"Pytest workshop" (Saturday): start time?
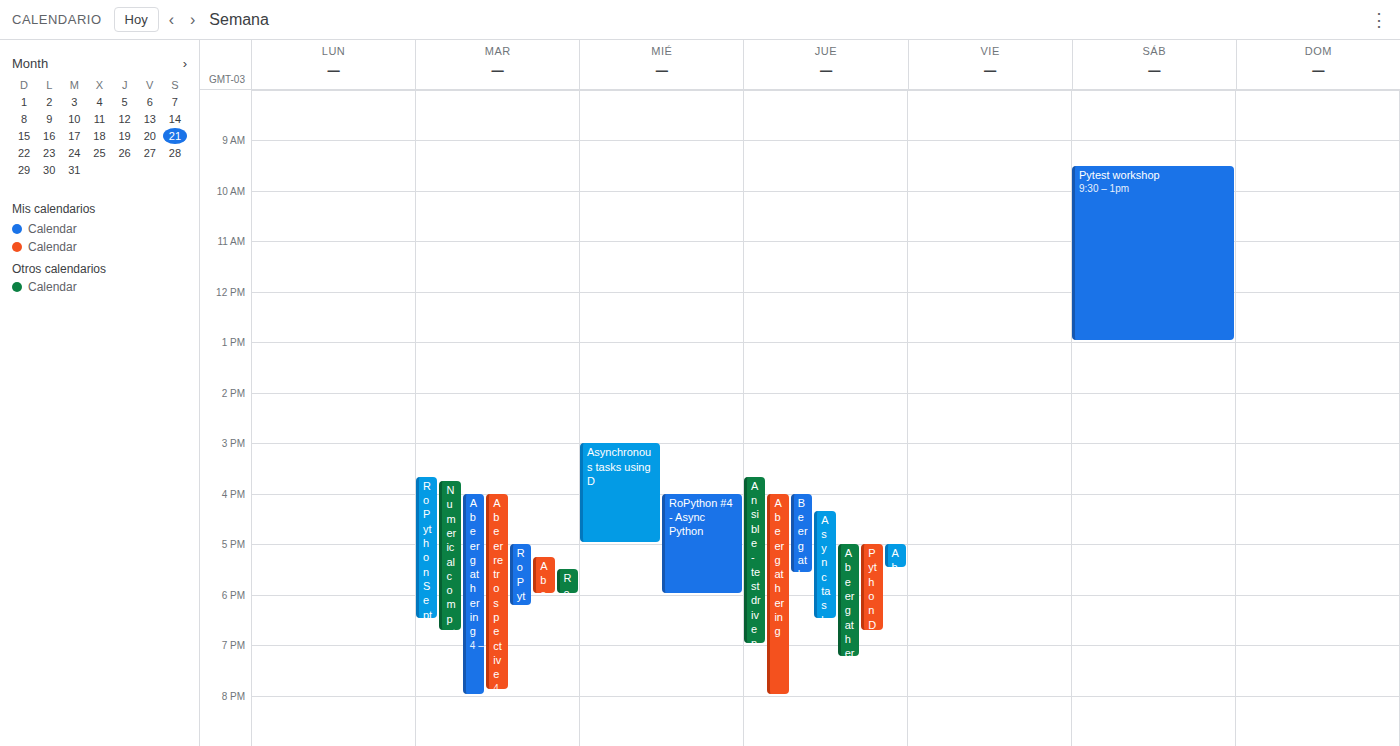
9:30 AM